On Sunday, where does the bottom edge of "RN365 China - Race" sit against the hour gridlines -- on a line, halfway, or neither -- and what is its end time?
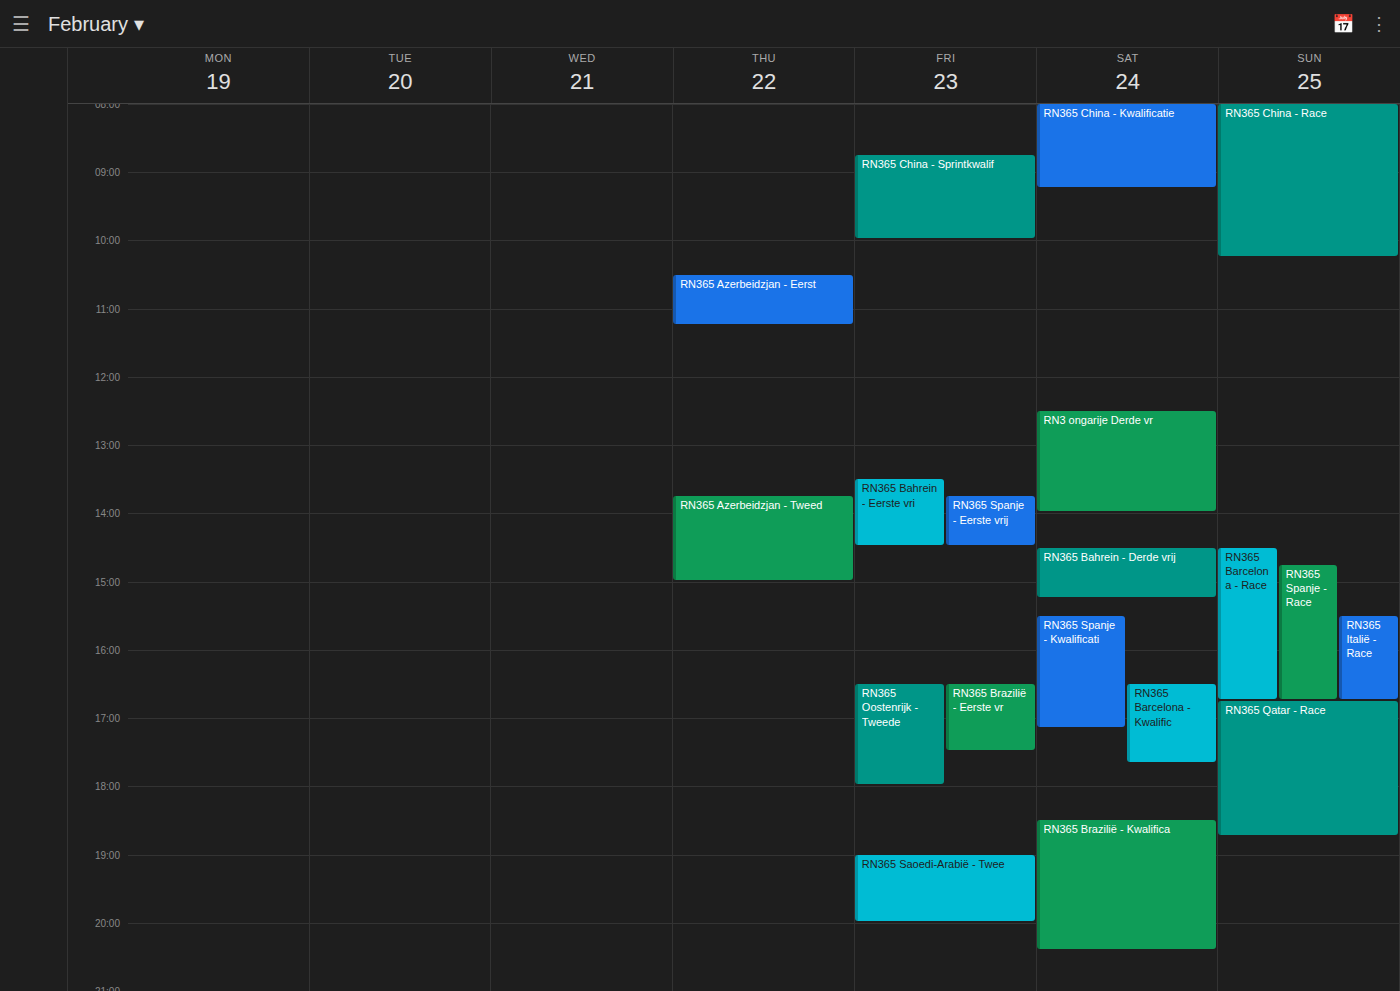
10:15 AM -- neither: a quarter of the way from the 10 AM line to the 11 AM line.